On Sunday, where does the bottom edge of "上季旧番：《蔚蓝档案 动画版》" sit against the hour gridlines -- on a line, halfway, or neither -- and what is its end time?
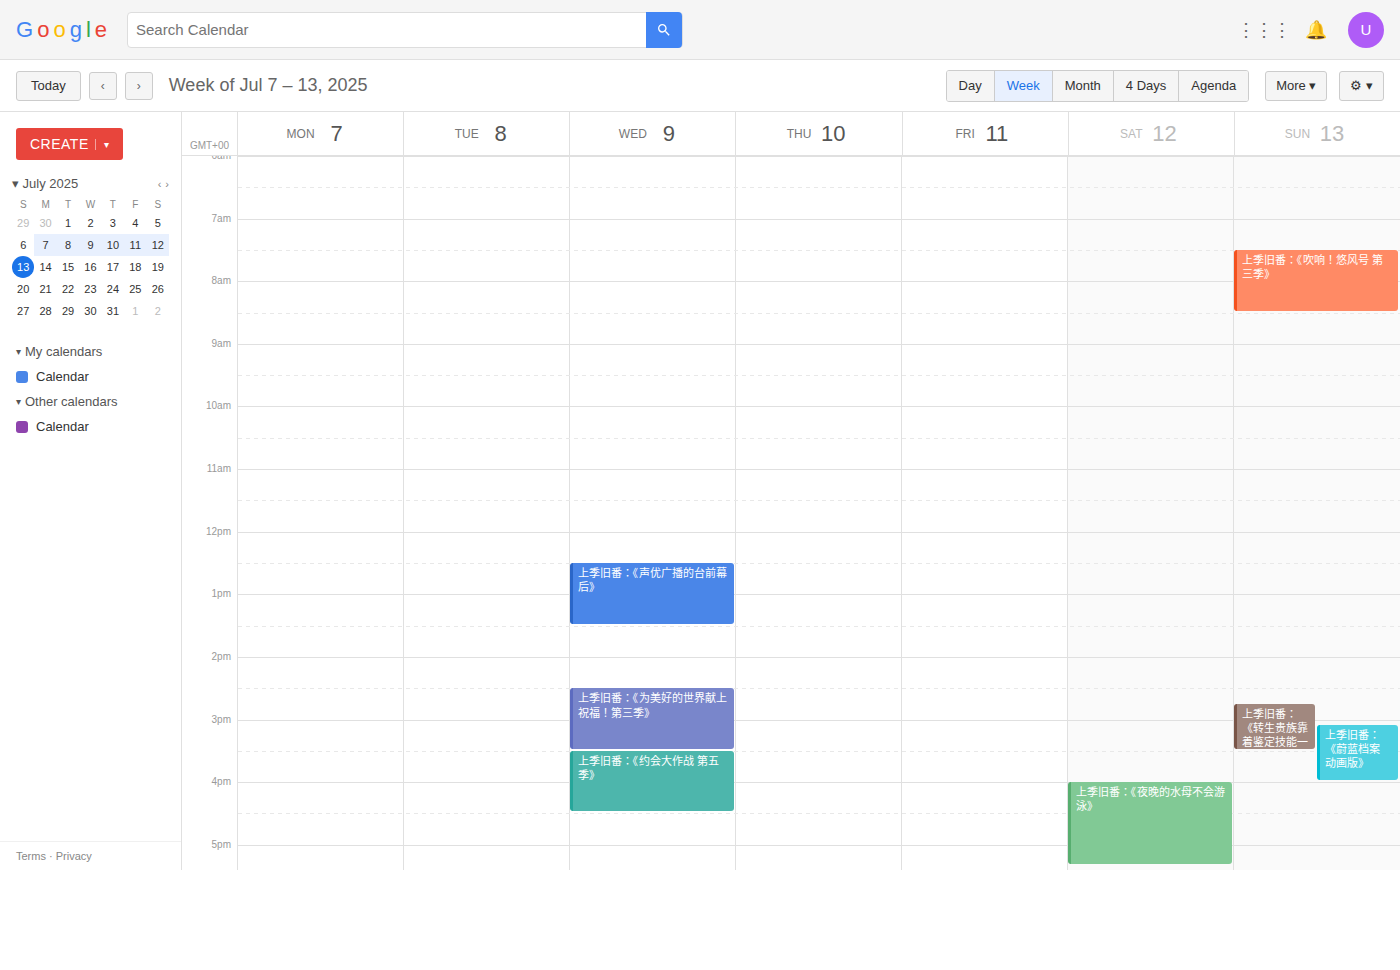
4:00 PM -- exactly on the 4 PM line.